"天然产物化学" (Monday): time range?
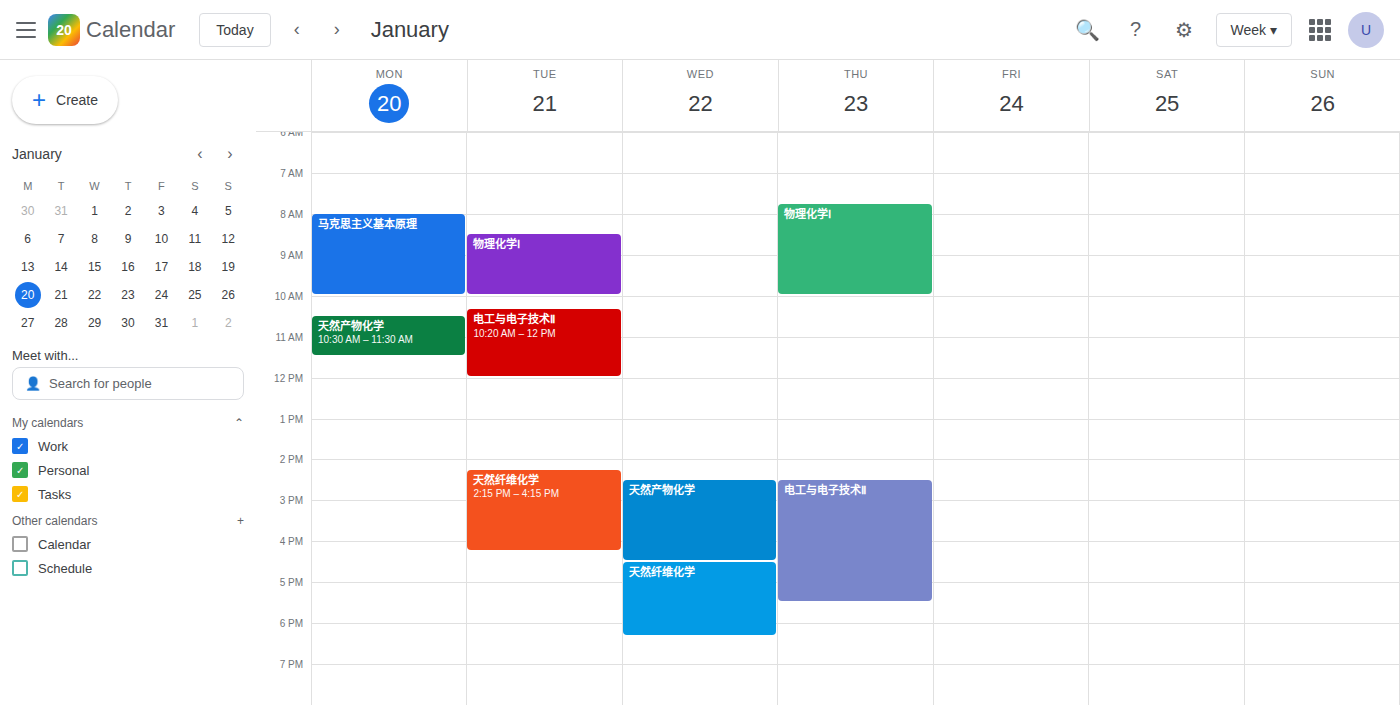
10:30 AM to 11:30 AM